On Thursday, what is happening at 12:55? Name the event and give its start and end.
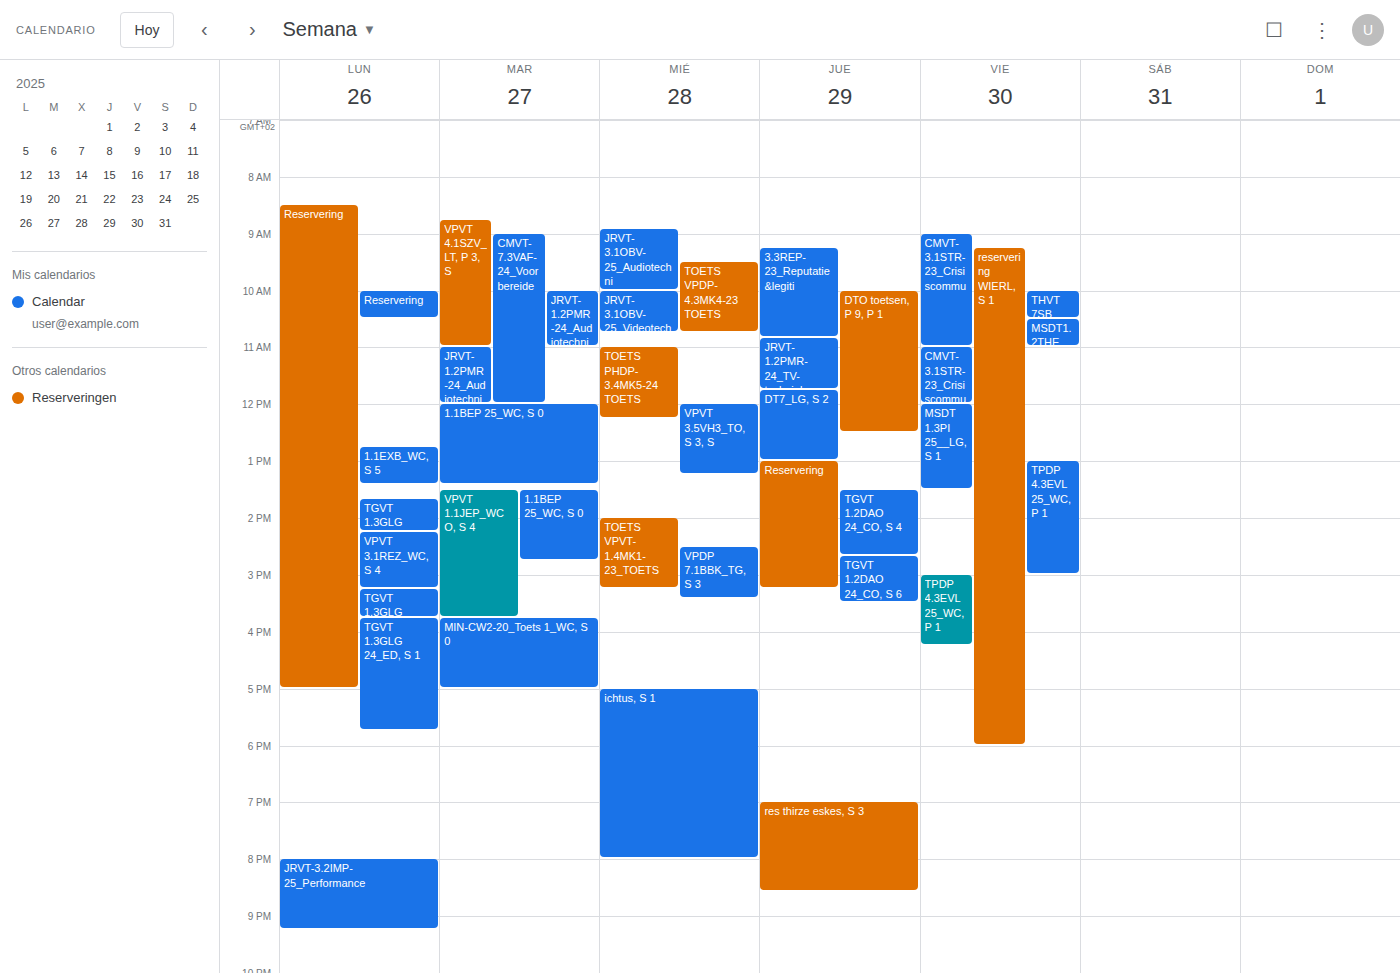
"DT7_LG, S 2", 11:45 to 13:00